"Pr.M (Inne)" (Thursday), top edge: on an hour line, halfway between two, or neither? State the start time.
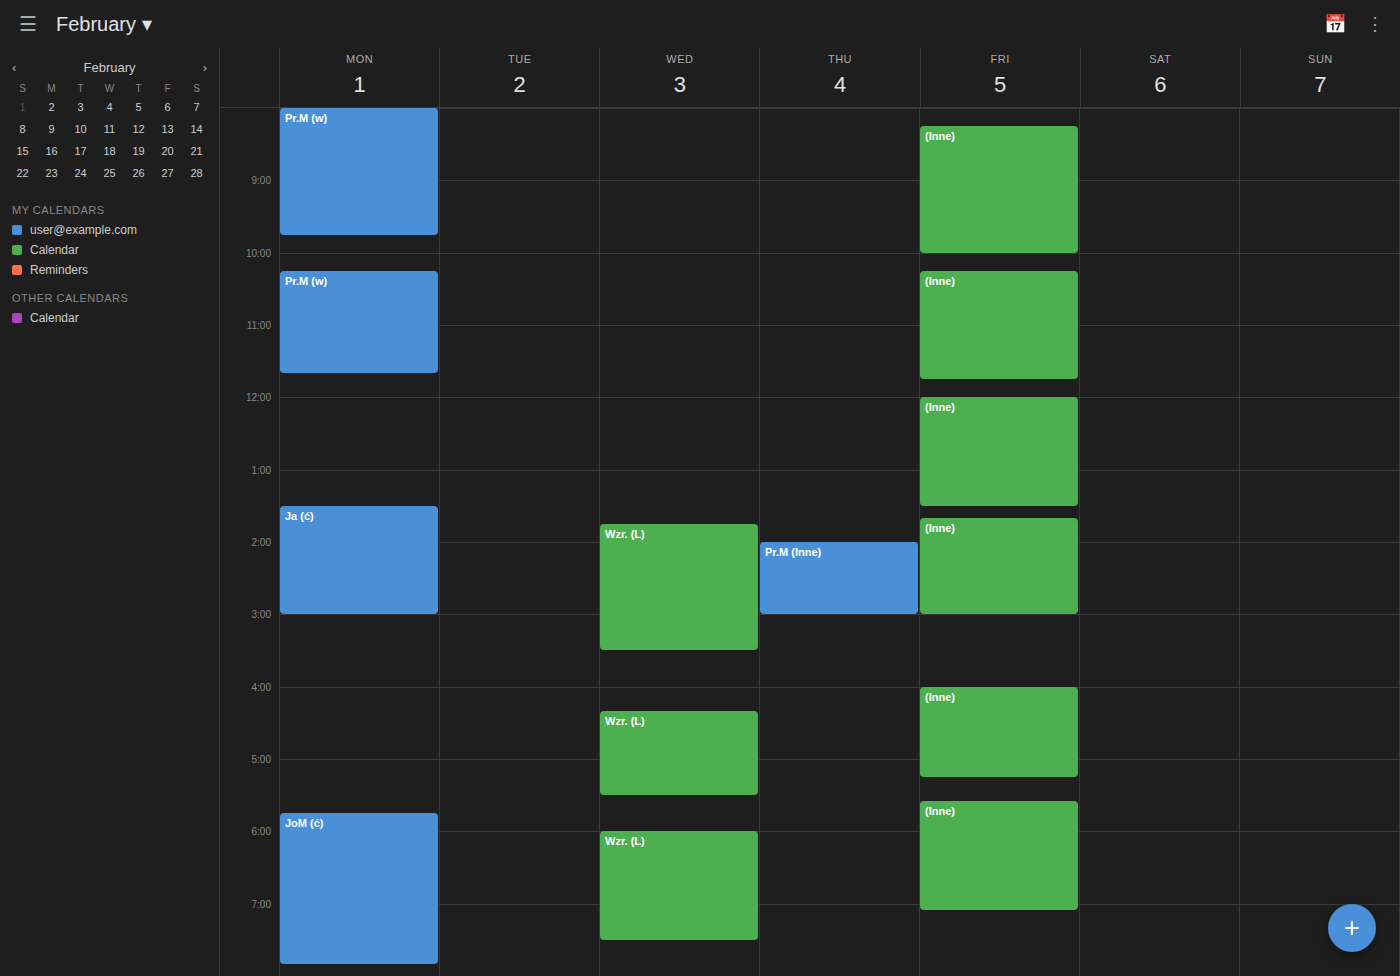
2:00 PM -- exactly on the 2 PM line.